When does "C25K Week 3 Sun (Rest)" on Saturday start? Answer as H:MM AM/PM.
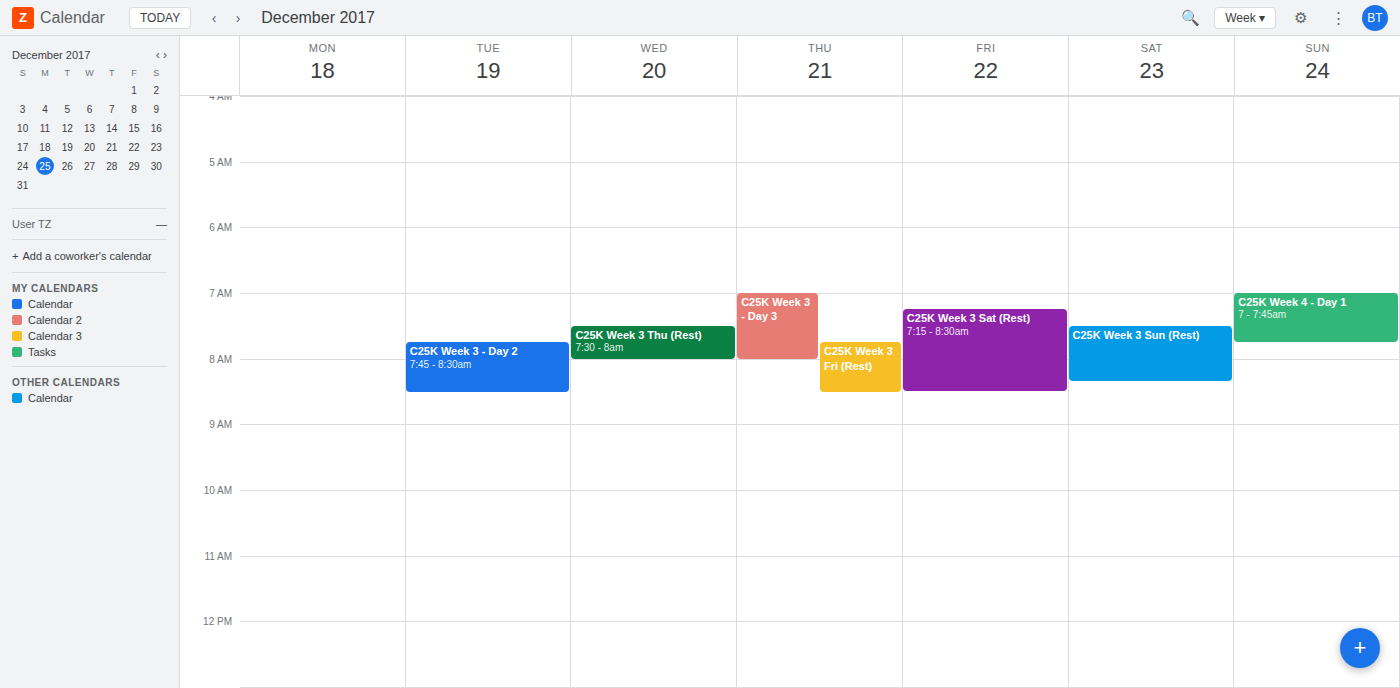
7:30 AM